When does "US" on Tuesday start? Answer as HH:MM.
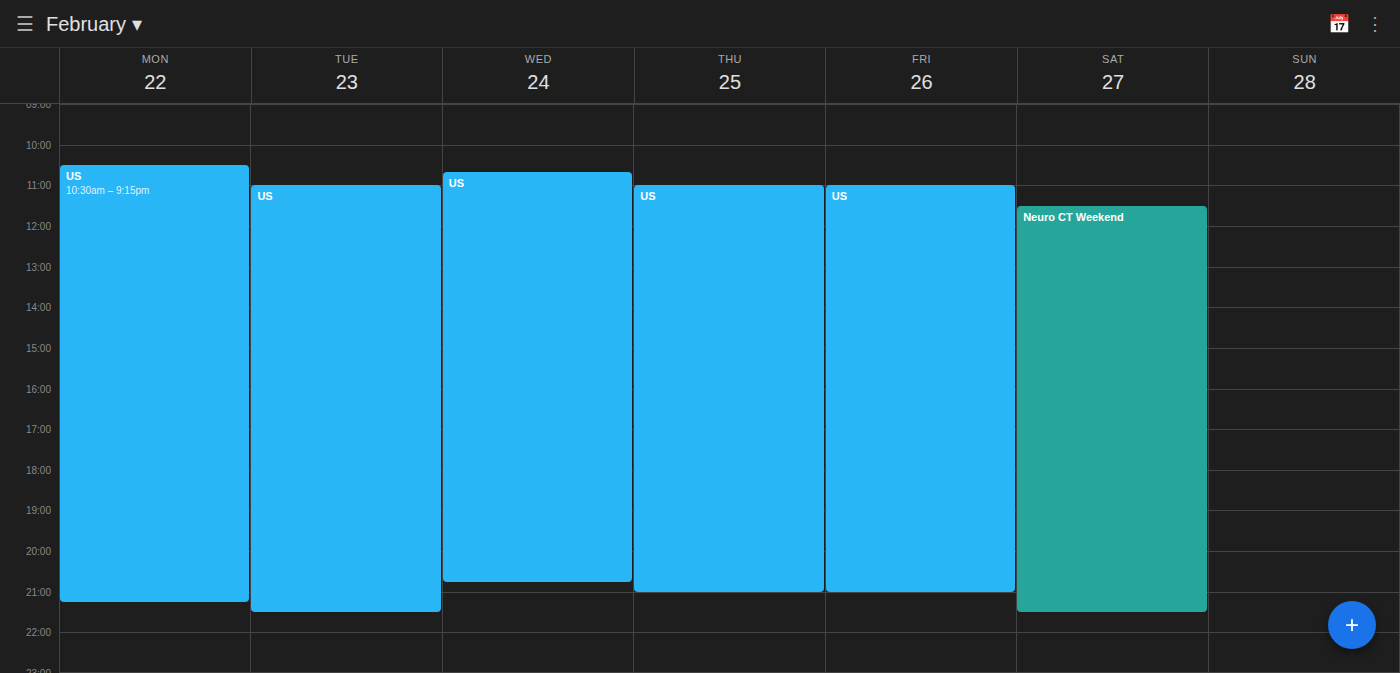
11:00